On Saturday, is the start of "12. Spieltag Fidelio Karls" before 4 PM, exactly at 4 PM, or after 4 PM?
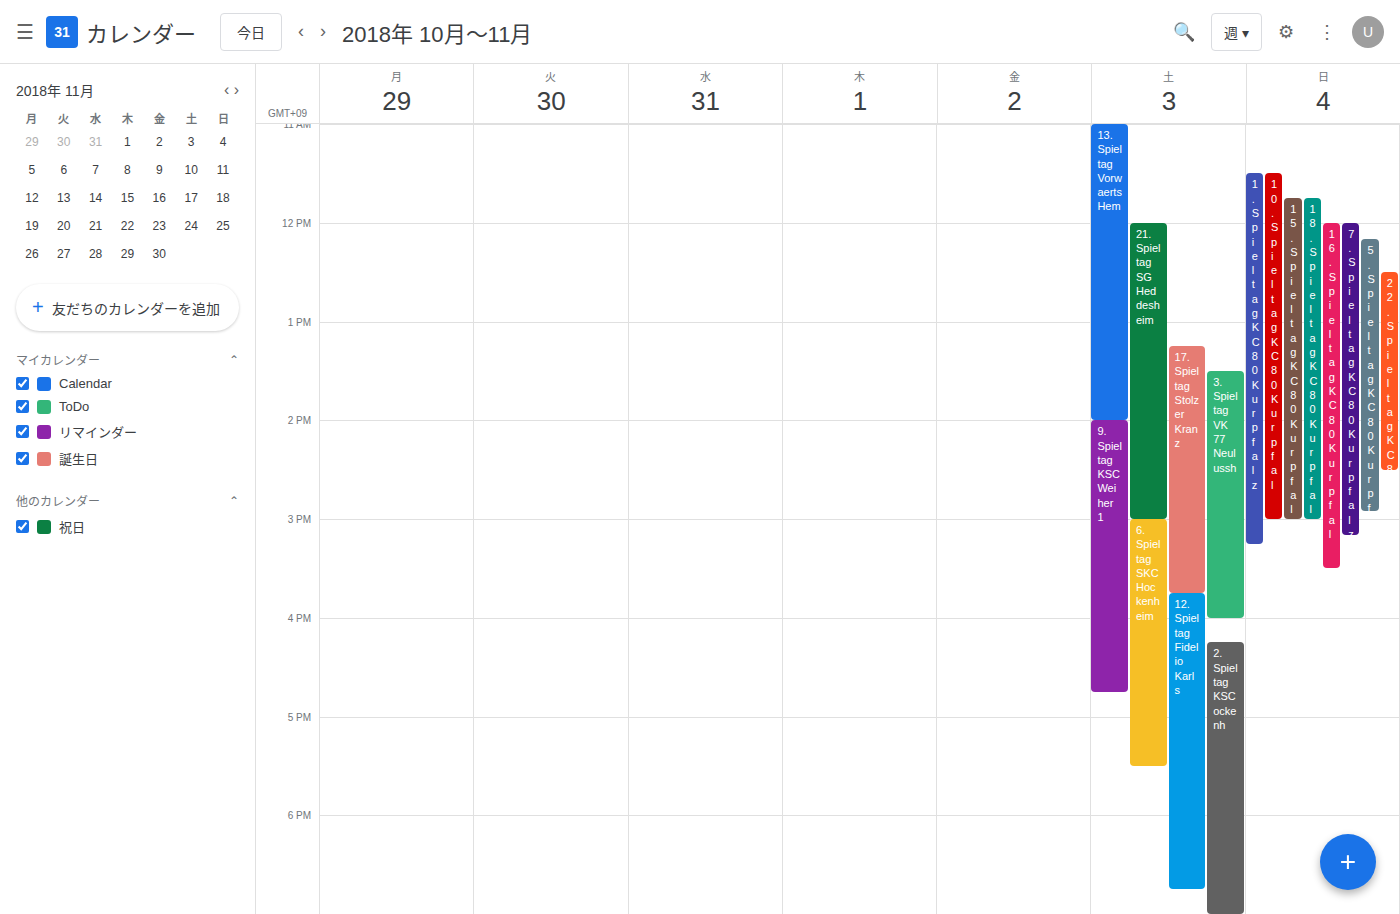
3:45 PM -- before 4 PM, 15 minutes above the 4 PM line.